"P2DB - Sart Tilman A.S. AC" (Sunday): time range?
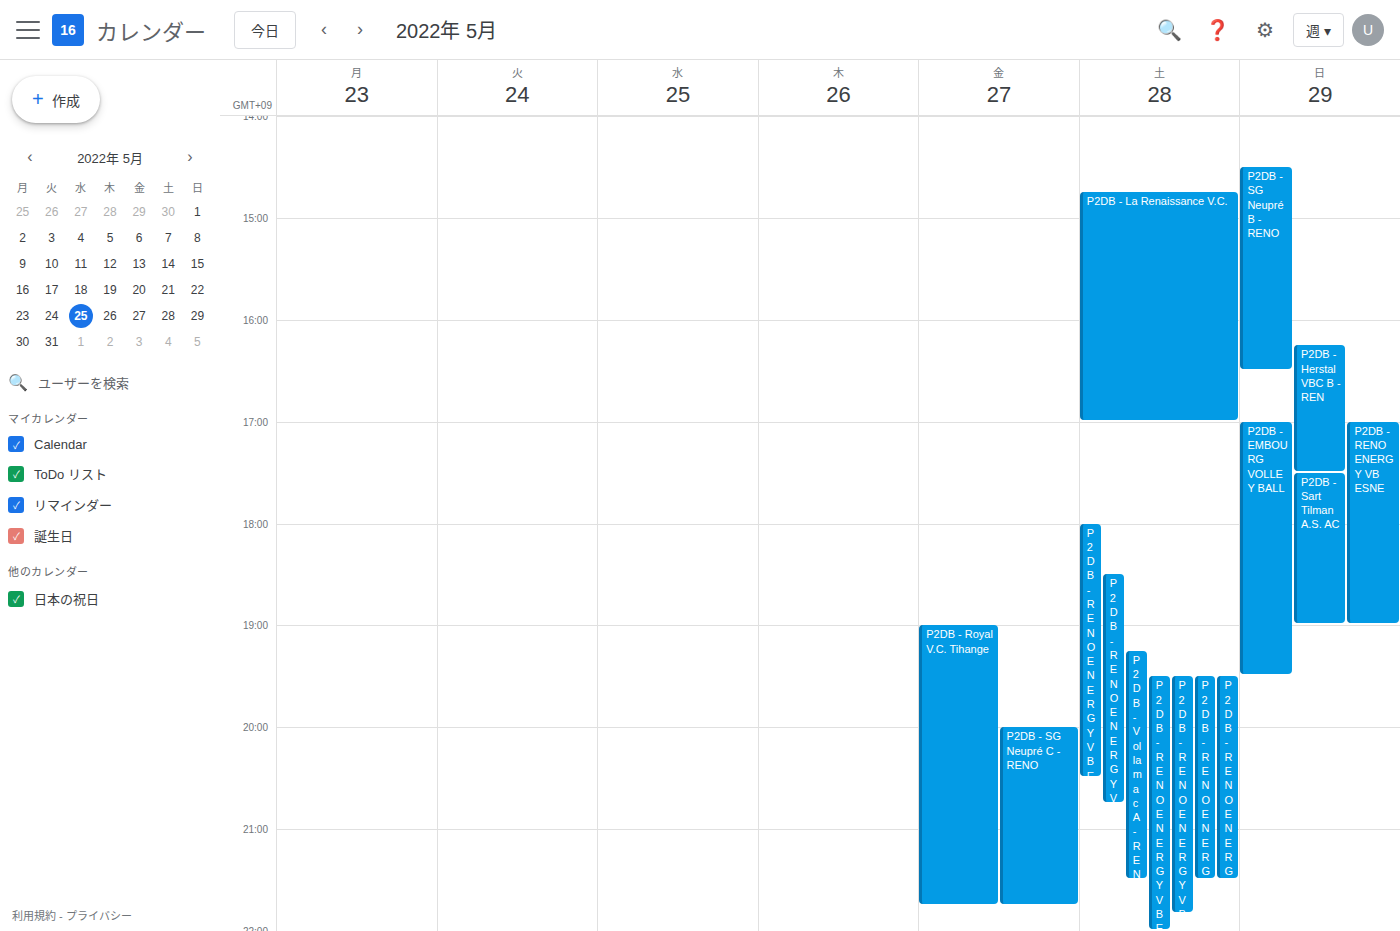
17:30 to 19:00